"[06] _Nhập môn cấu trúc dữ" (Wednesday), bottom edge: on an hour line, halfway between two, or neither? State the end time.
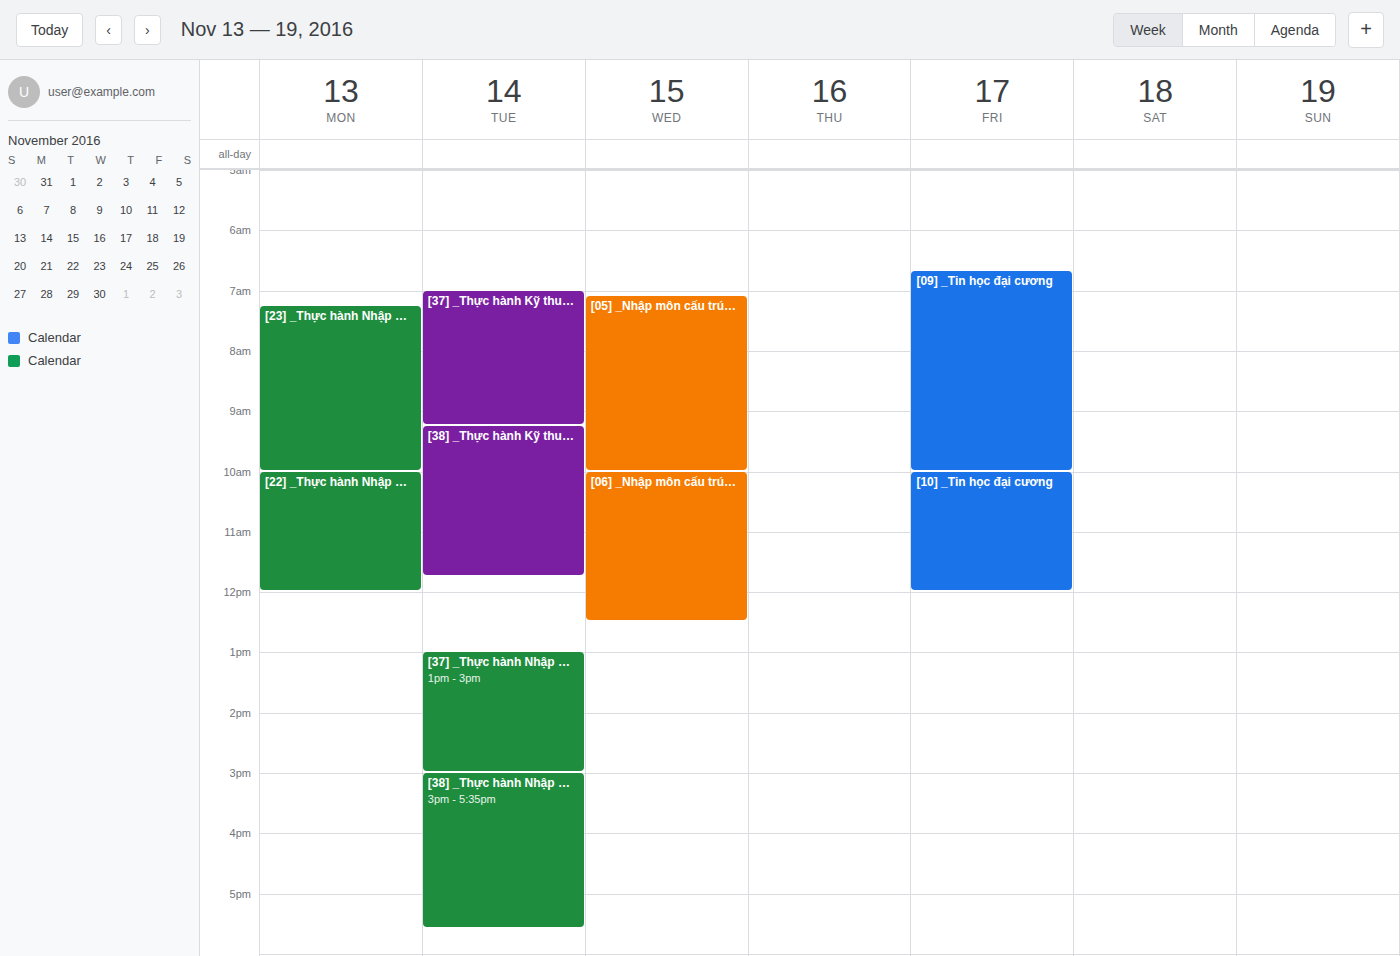
12:30 PM -- halfway between the 12 PM and 1 PM lines.